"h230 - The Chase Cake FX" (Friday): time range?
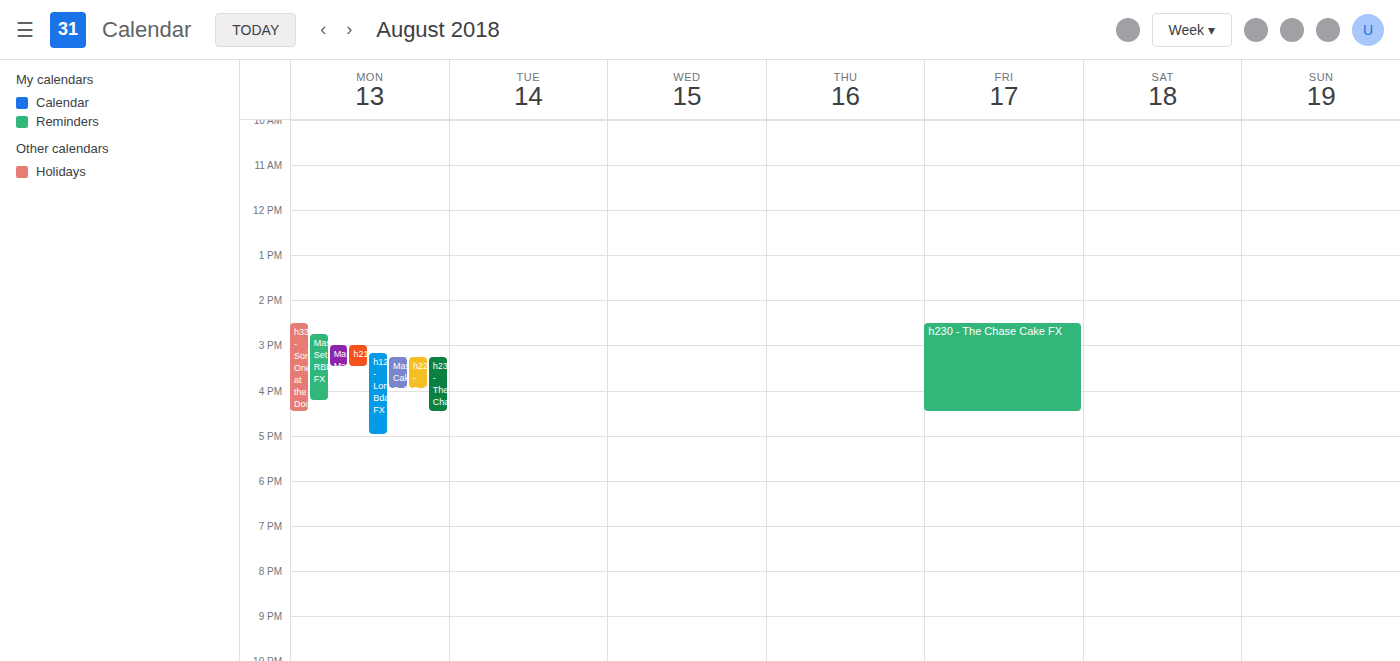
14:30 to 16:30